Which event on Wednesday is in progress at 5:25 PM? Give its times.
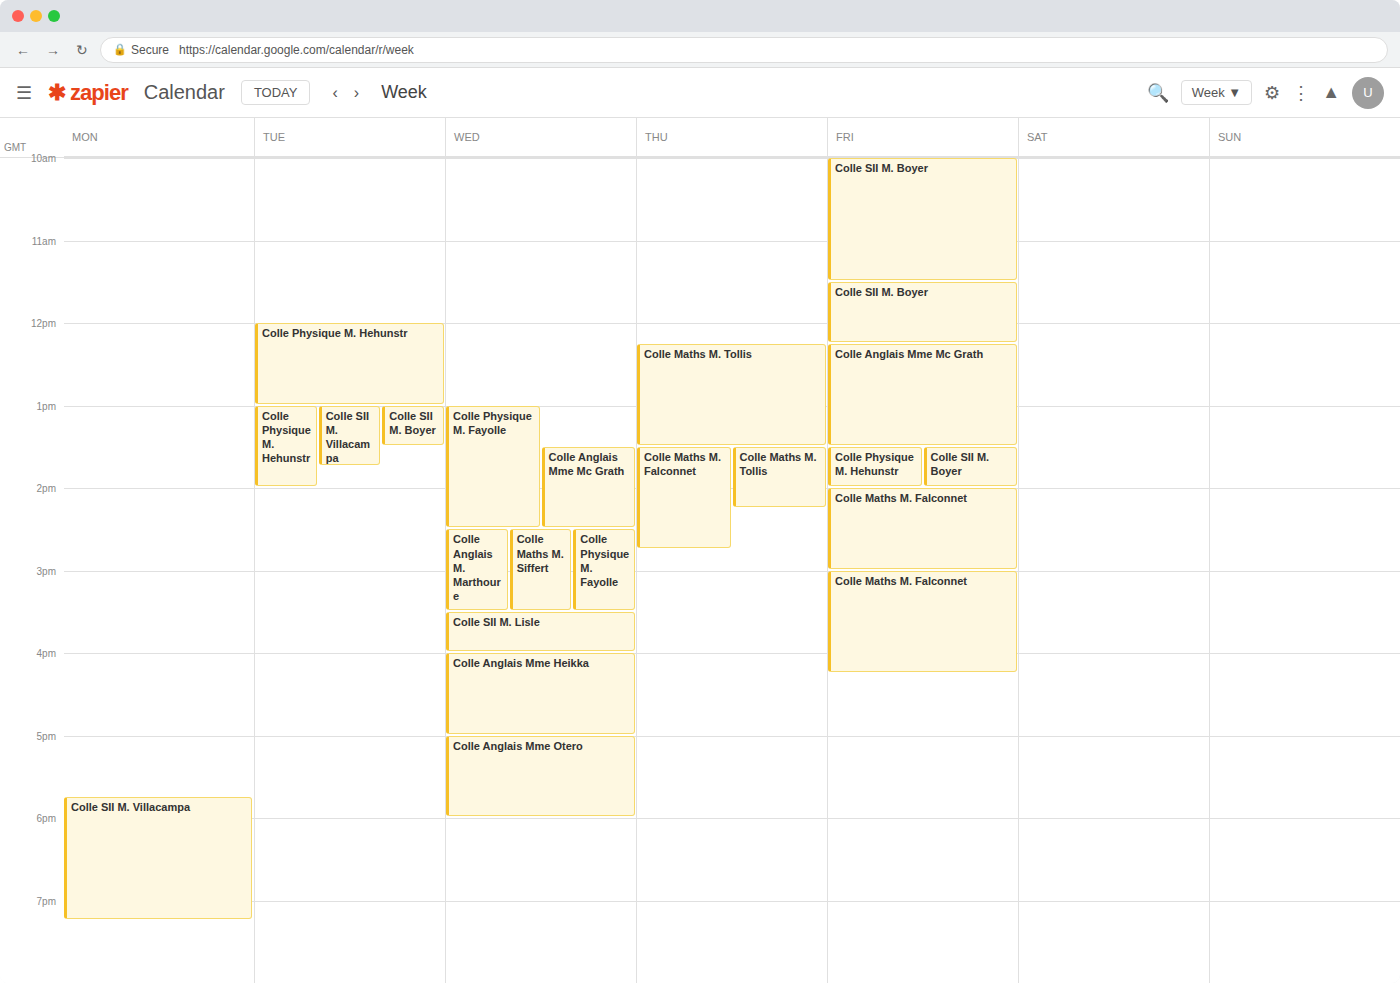
"Colle Anglais Mme Otero", 5:00 PM to 6:00 PM